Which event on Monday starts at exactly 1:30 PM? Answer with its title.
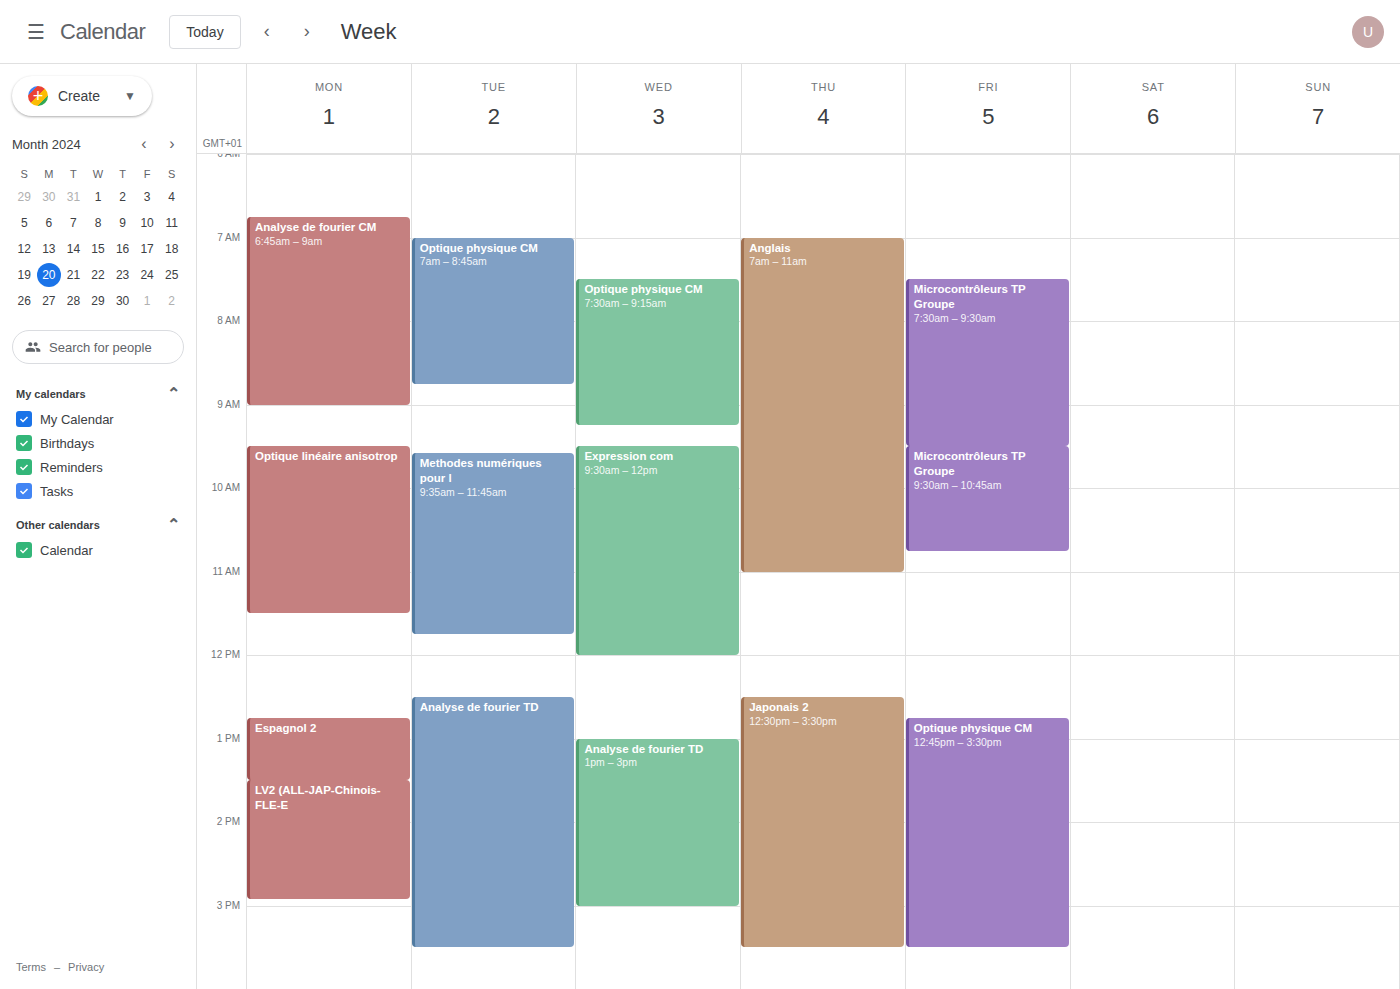
"LV2 (ALL-JAP-Chinois-FLE-E"